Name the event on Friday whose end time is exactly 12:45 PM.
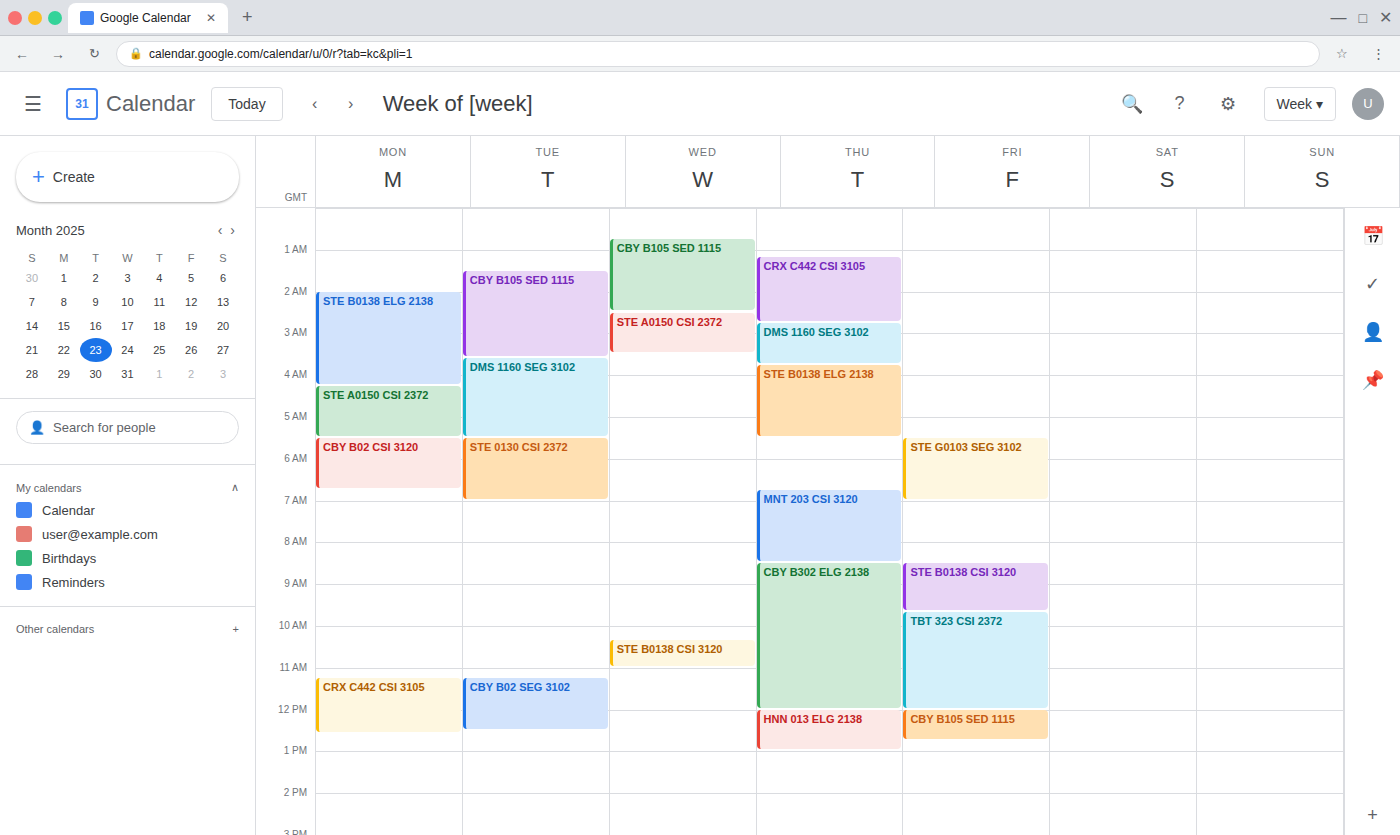
"CBY B105 SED 1115"